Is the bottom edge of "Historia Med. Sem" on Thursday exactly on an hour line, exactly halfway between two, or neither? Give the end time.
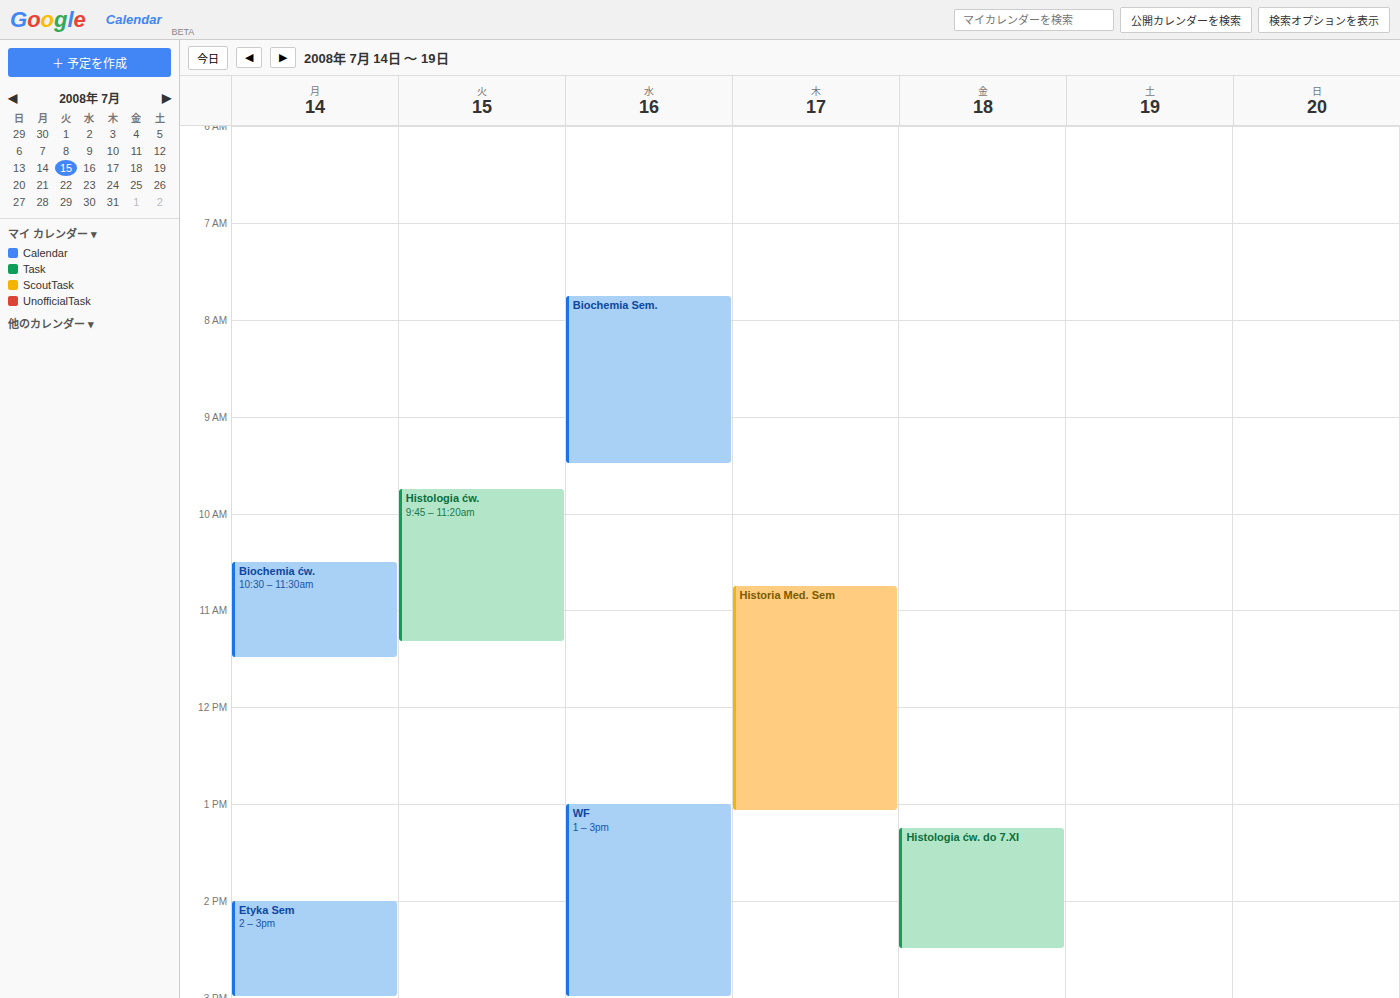
1:05 PM -- neither: 5 minutes below the 1 PM line and 55 minutes above the 2 PM line.